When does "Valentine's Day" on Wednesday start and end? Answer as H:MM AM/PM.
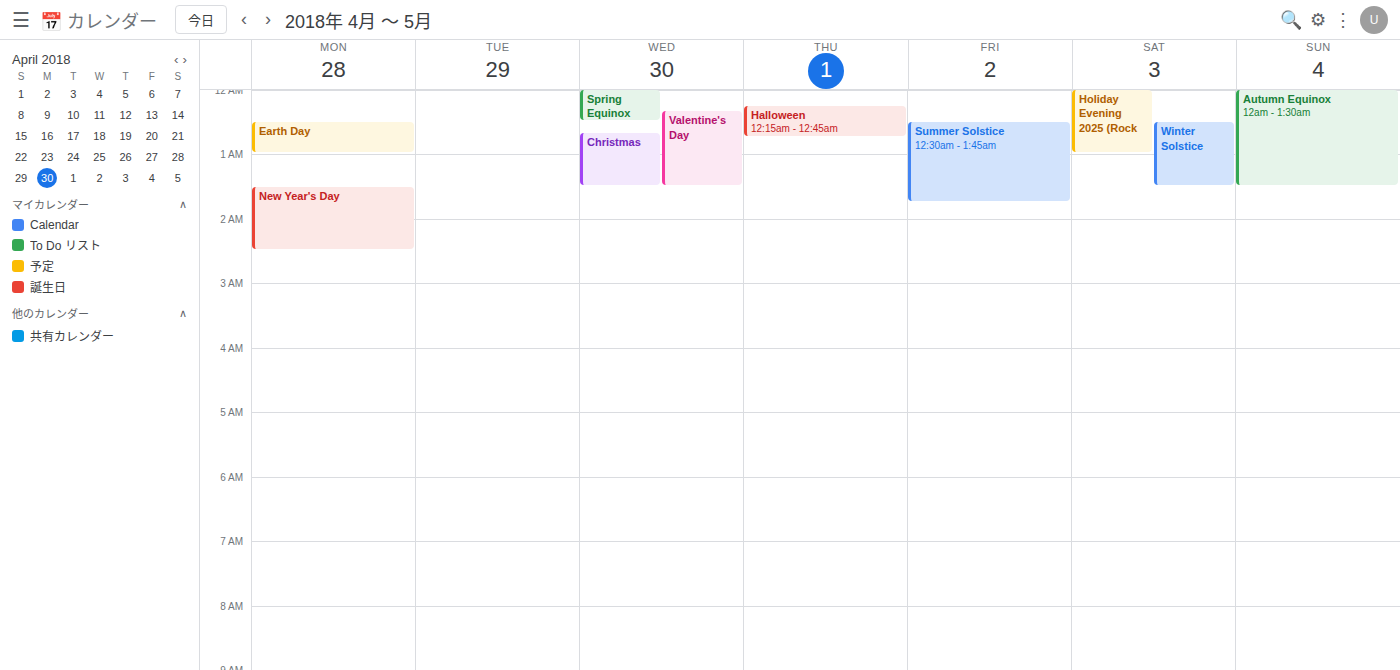
12:20 AM to 1:30 AM